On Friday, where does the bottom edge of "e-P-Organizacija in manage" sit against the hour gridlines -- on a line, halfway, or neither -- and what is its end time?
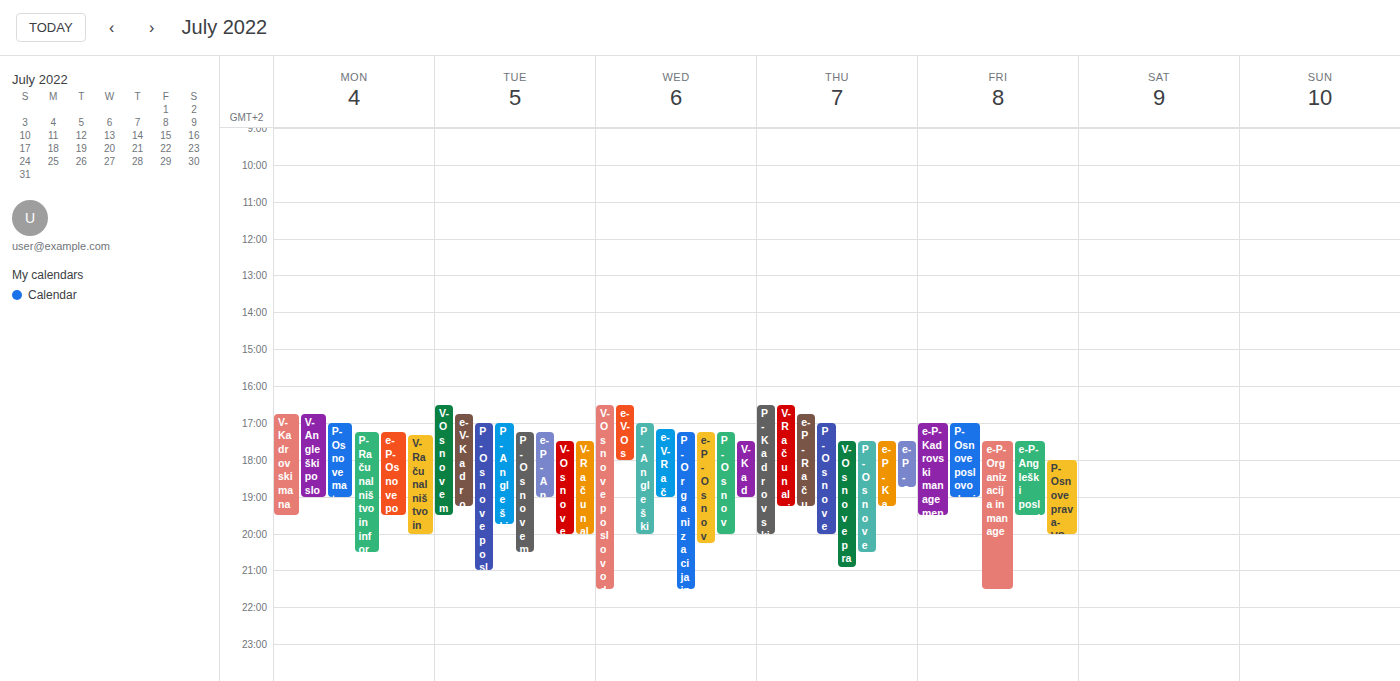
9:30 PM -- halfway between the 9 PM and 10 PM lines.